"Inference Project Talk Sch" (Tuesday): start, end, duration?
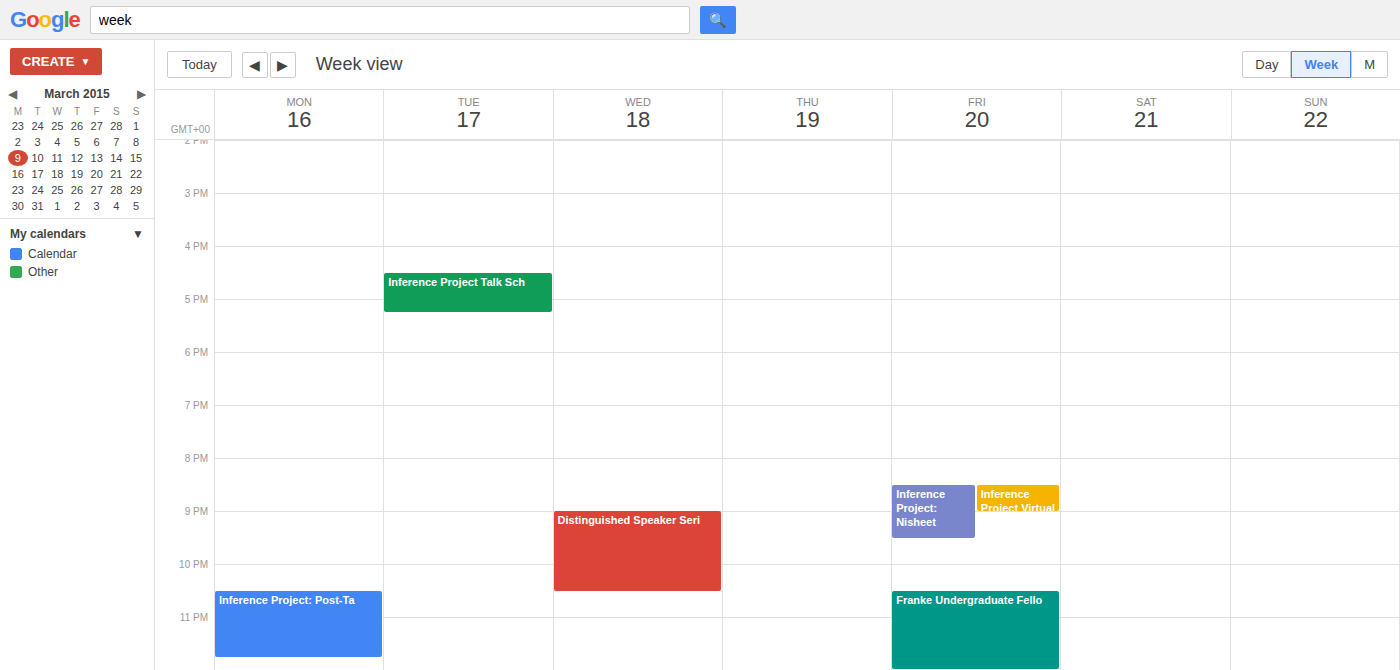
4:30 PM to 5:15 PM, 45 minutes